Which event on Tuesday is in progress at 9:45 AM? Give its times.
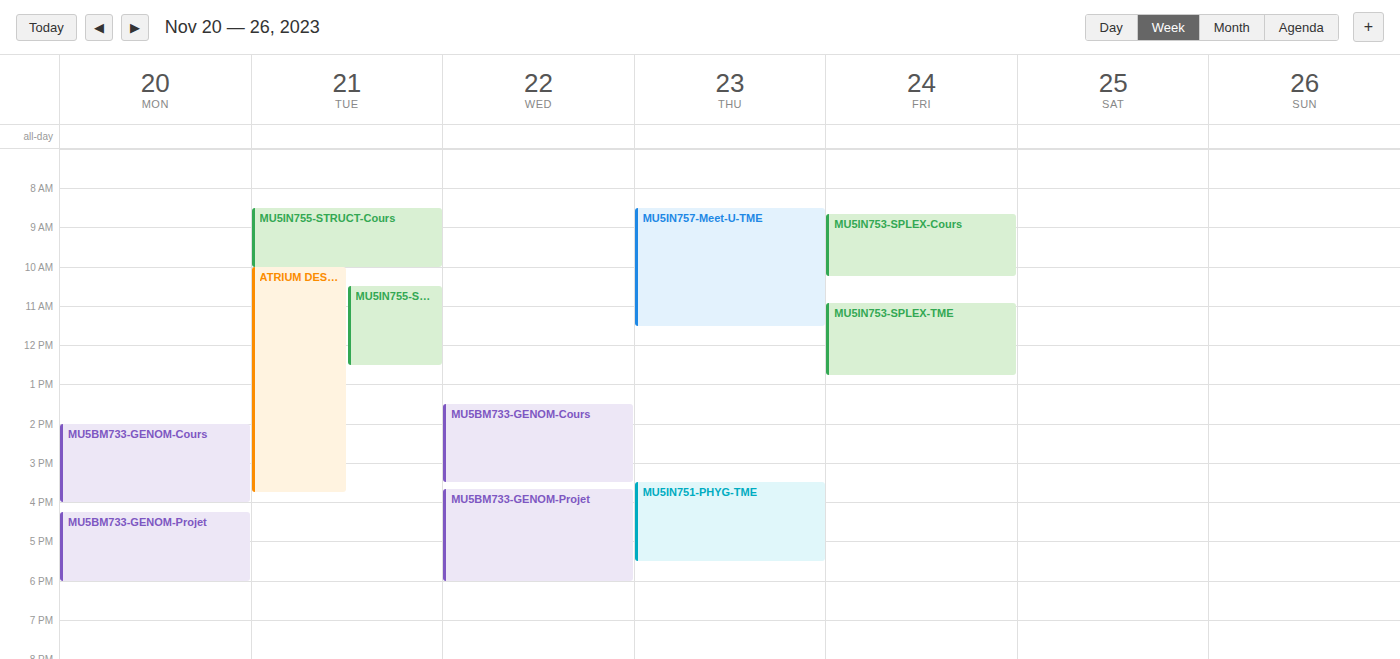
"MU5IN755-STRUCT-Cours", 8:30 AM to 10:00 AM